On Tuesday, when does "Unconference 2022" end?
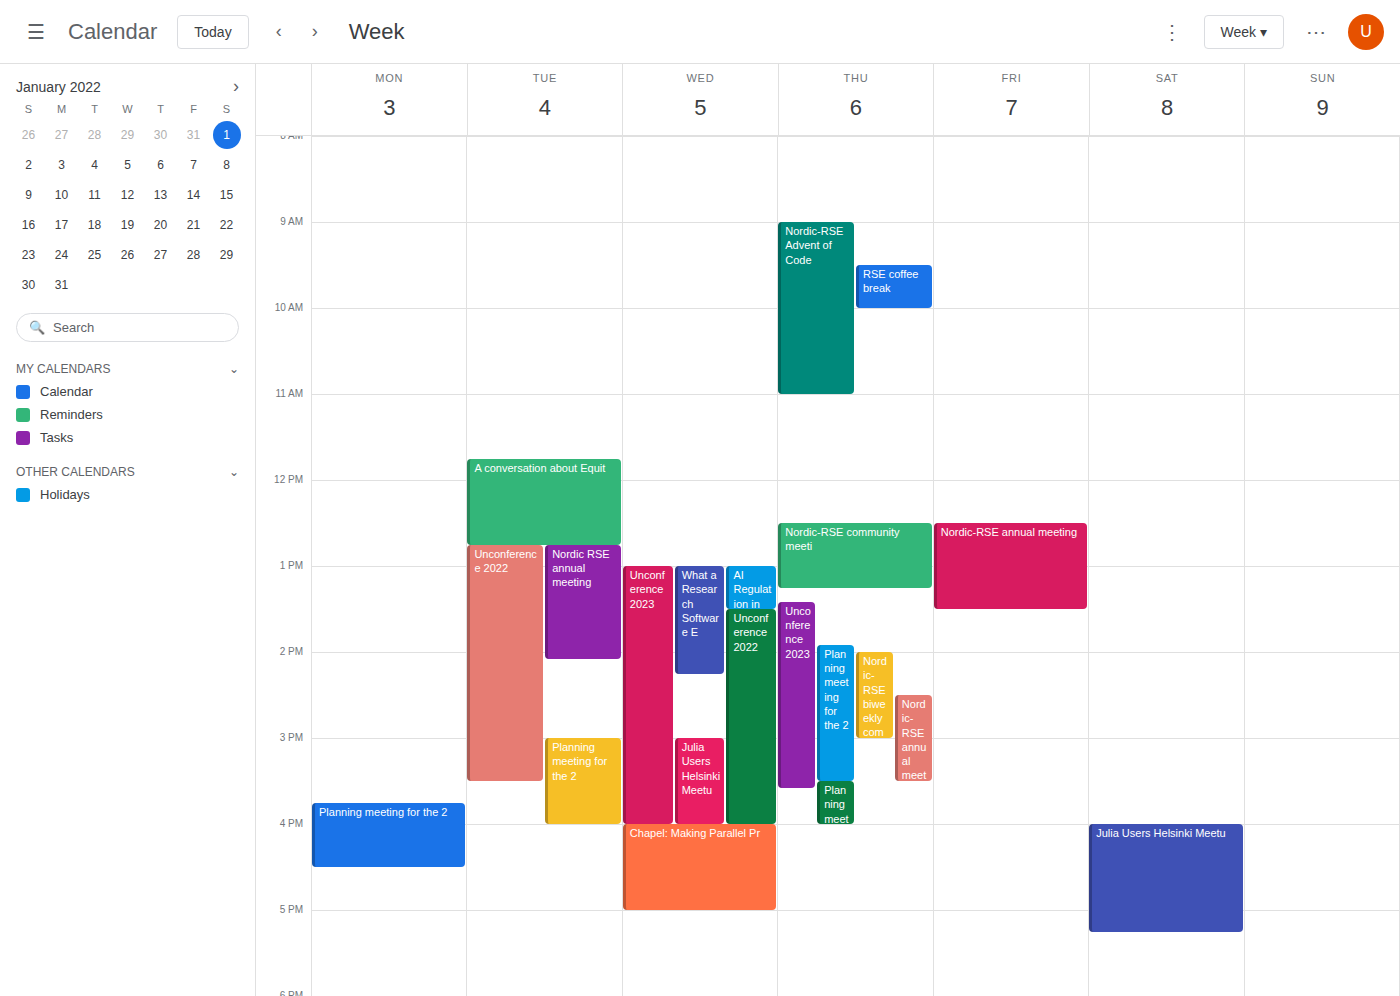
3:30 PM